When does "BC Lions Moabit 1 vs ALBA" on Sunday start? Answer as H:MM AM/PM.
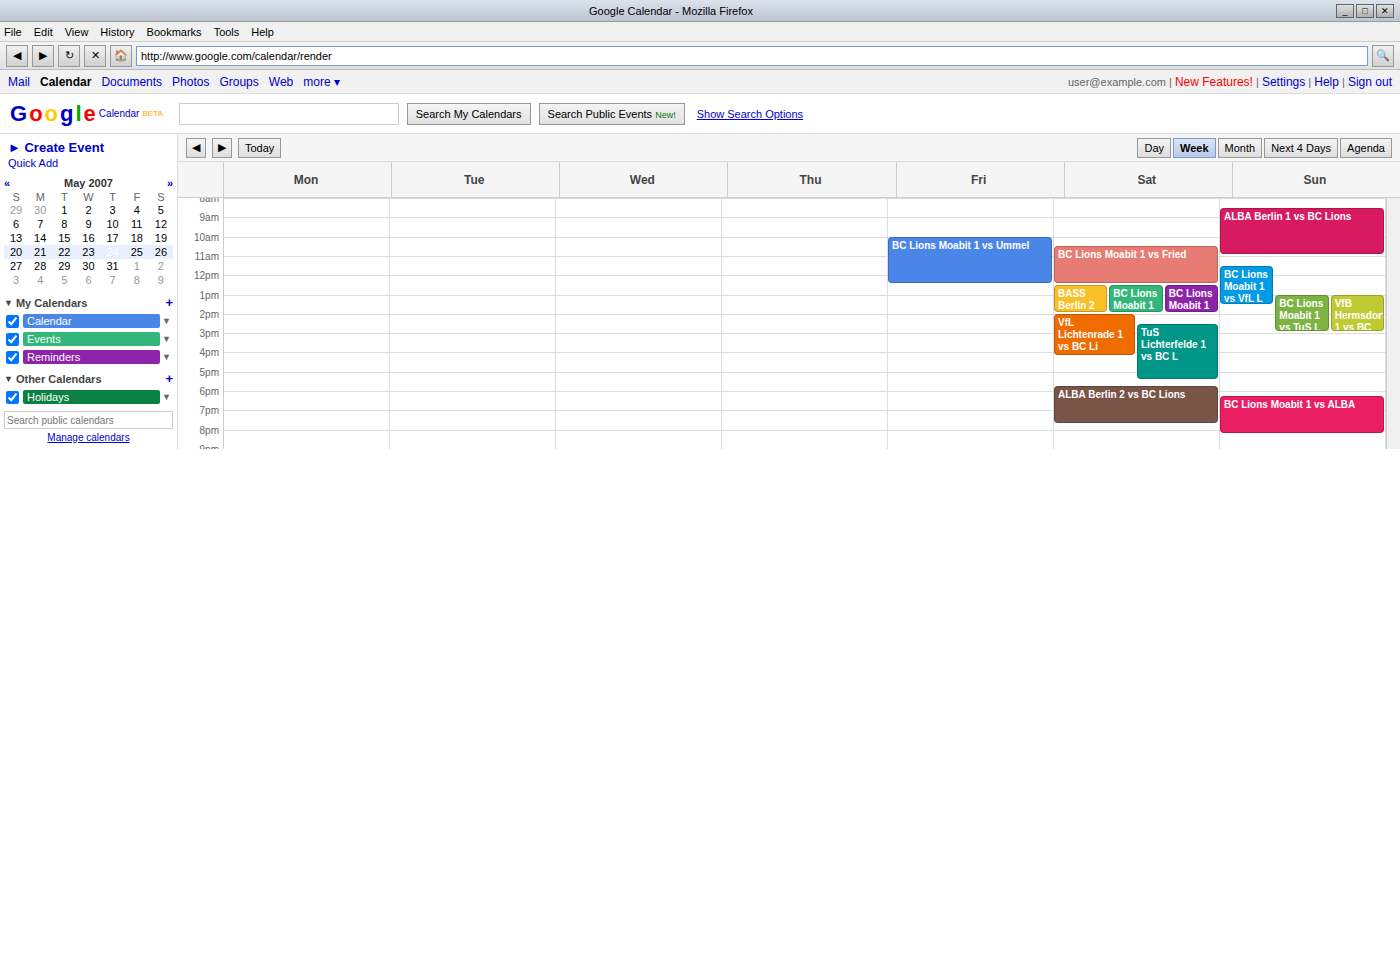
6:15 PM